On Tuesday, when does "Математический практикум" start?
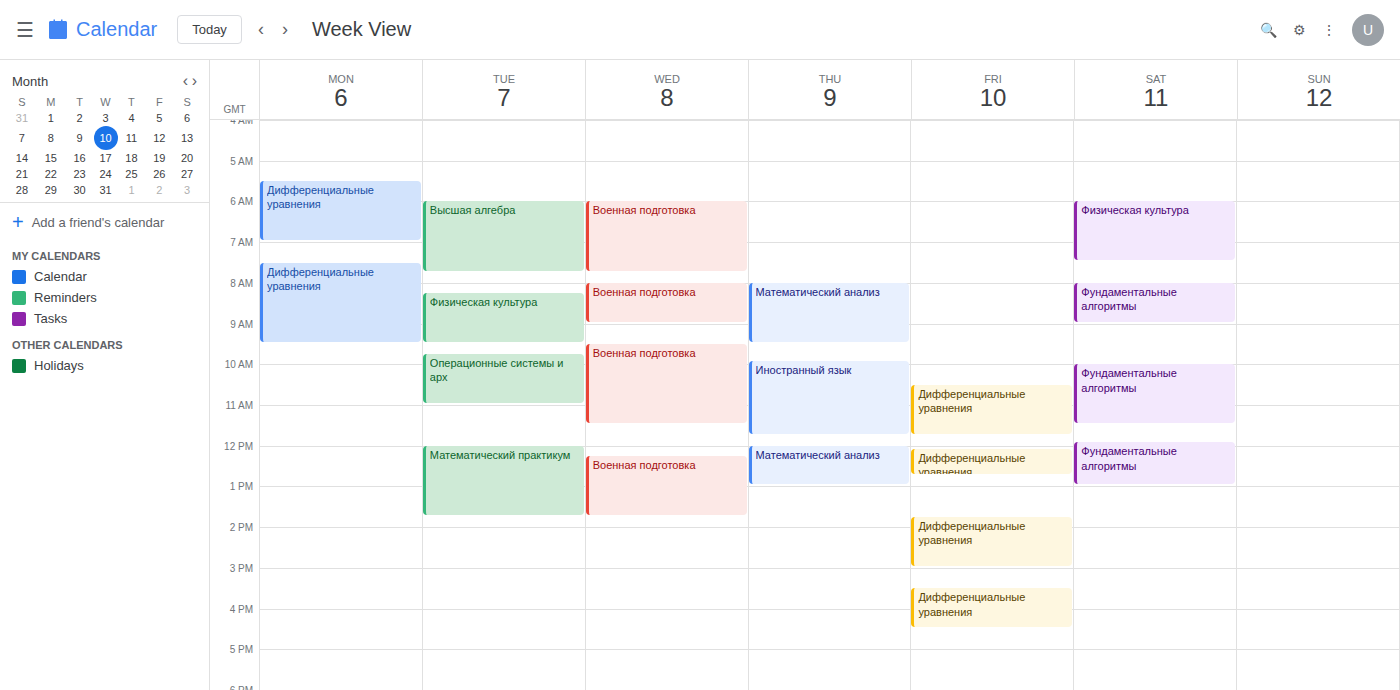
12:00